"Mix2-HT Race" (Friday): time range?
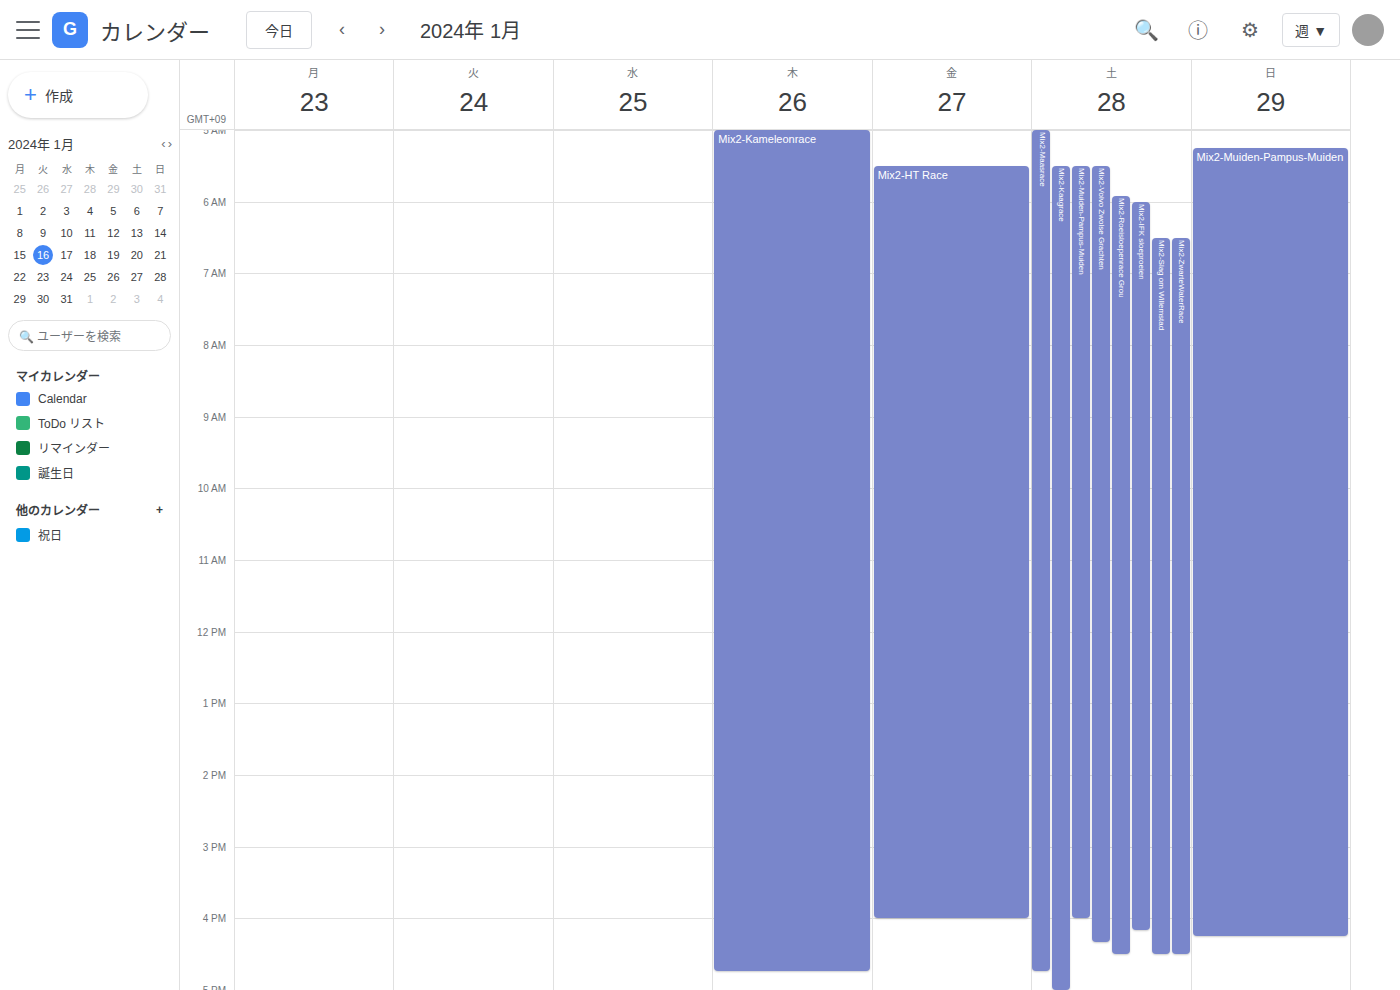
5:30 AM to 4:00 PM